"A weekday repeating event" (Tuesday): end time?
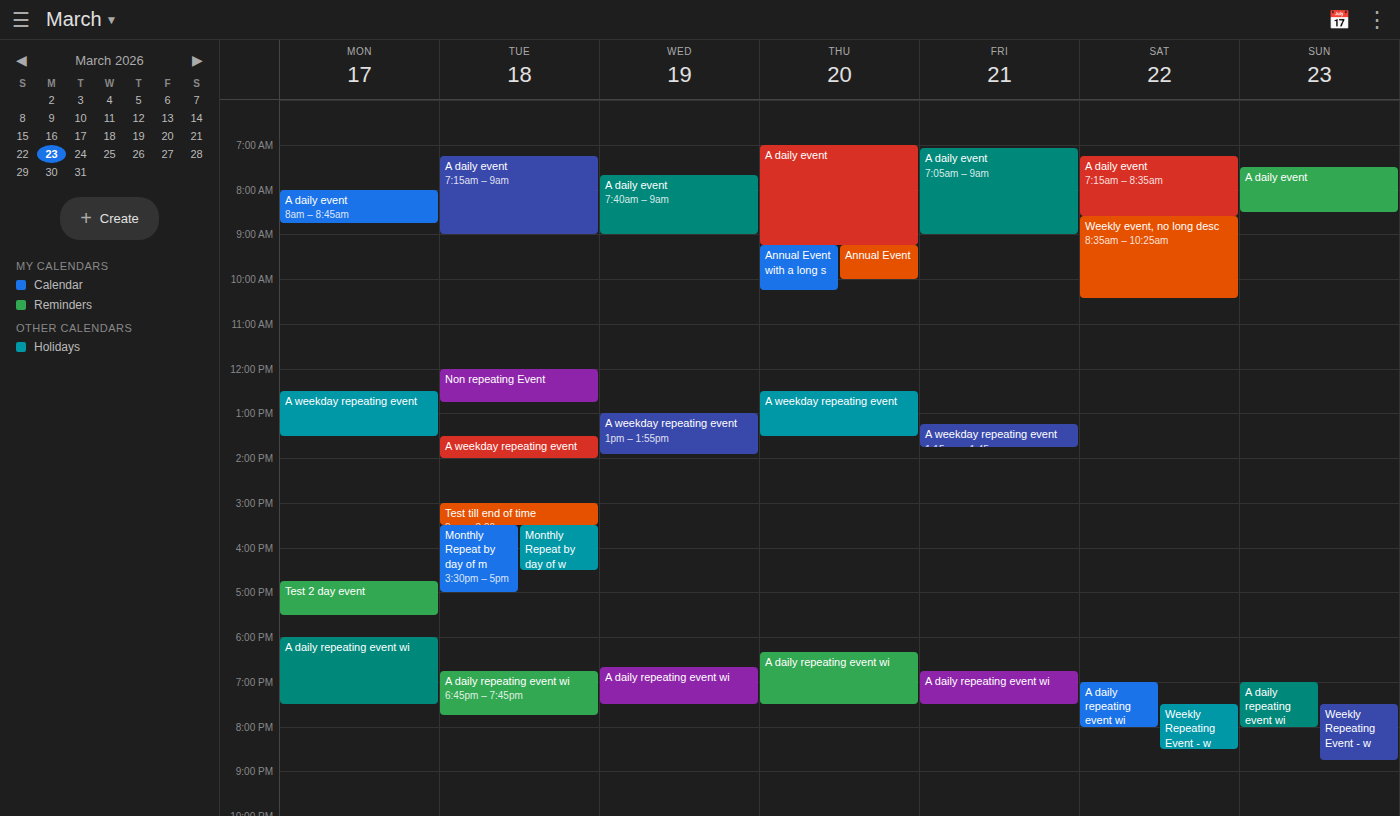
14:00